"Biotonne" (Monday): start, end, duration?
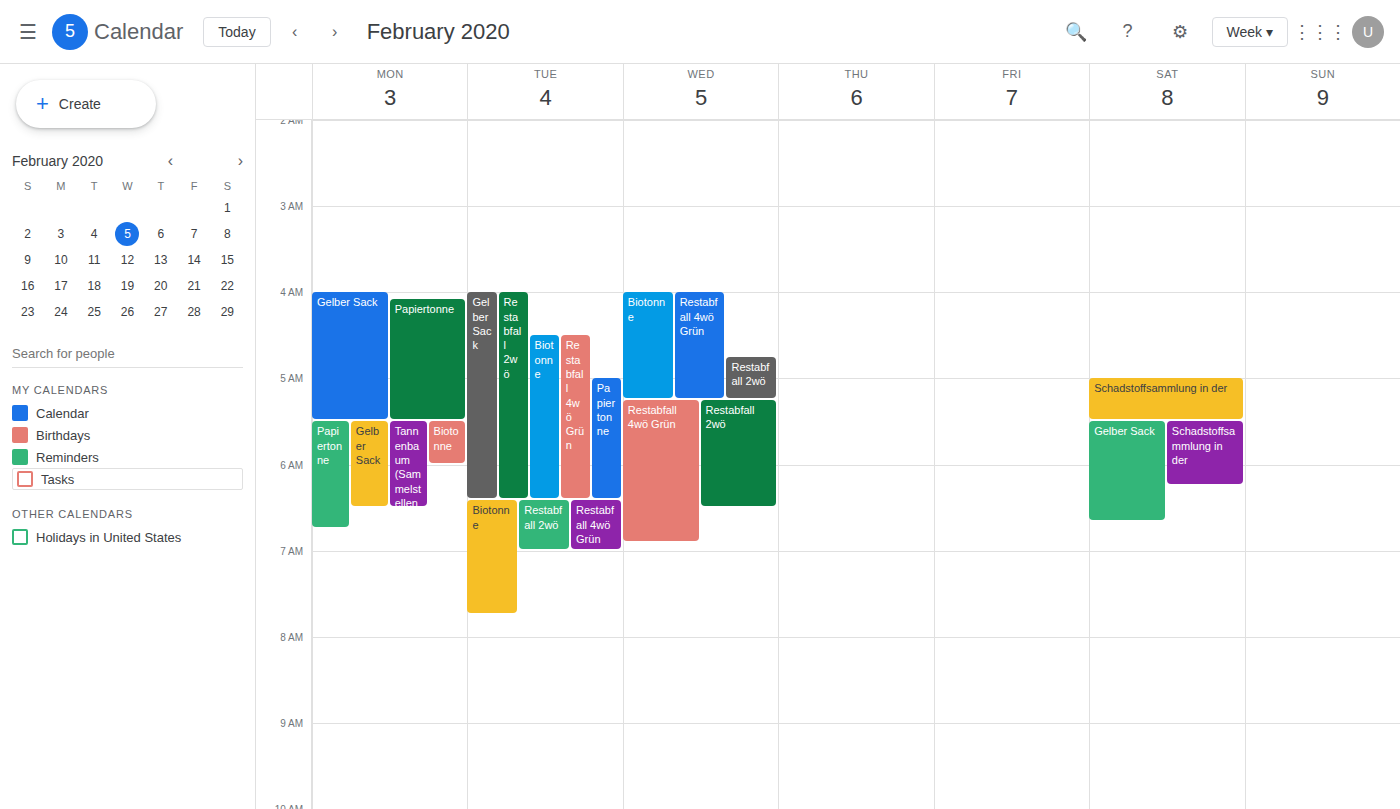
5:30 AM to 6:00 AM, 30 minutes